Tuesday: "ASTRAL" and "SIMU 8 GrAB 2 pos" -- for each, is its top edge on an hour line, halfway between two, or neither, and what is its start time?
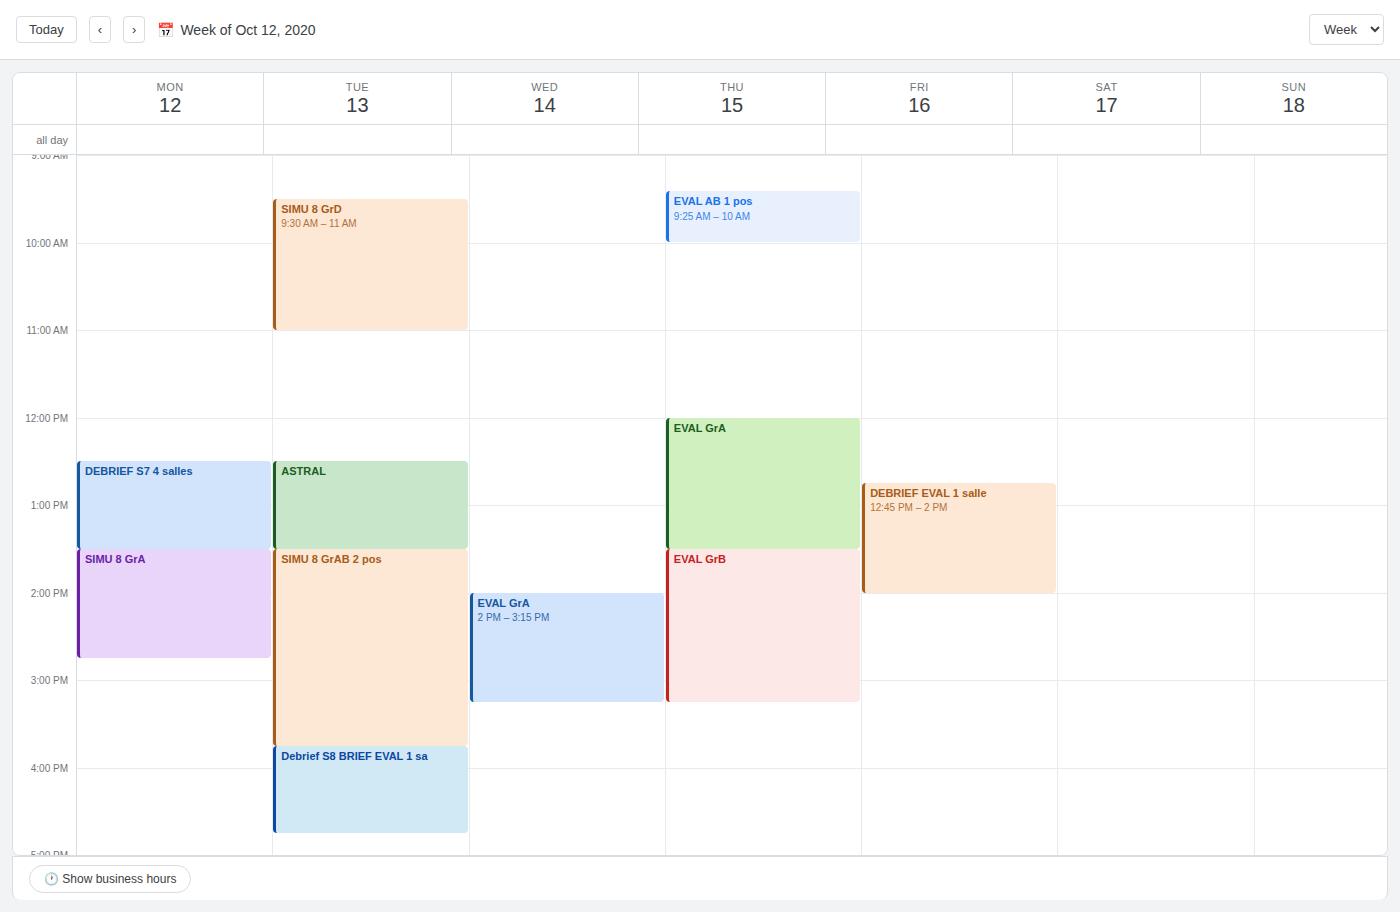
"ASTRAL": 12:30 PM, halfway between the 12 PM and 1 PM lines. "SIMU 8 GrAB 2 pos": 1:30 PM, halfway between the 1 PM and 2 PM lines.